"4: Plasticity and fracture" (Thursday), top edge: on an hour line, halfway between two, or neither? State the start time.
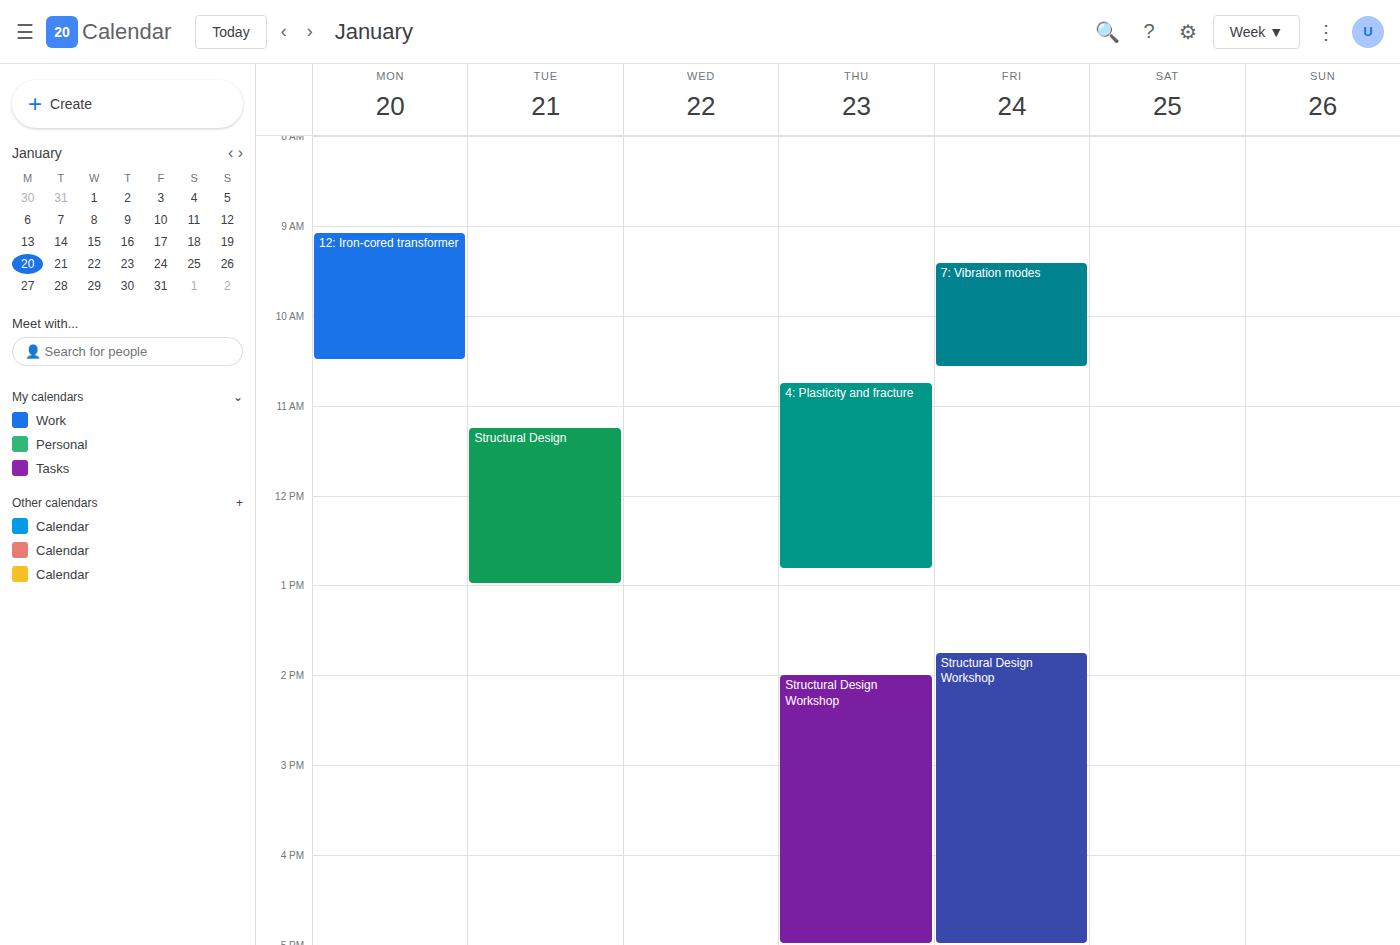
10:45 -- neither: three quarters of the way from the 10:00 line to the 11:00 line.